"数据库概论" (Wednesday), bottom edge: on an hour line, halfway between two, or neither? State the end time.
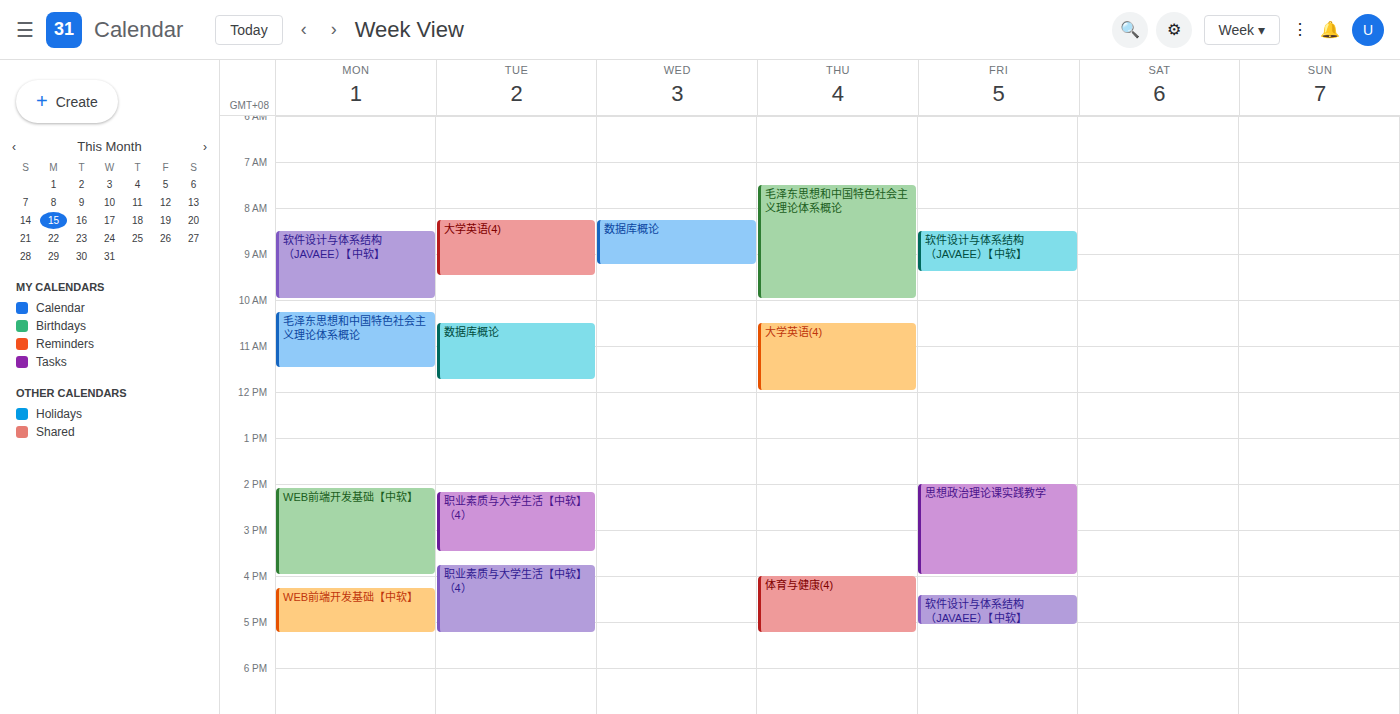
9:15 AM -- neither: a quarter of the way from the 9 AM line to the 10 AM line.